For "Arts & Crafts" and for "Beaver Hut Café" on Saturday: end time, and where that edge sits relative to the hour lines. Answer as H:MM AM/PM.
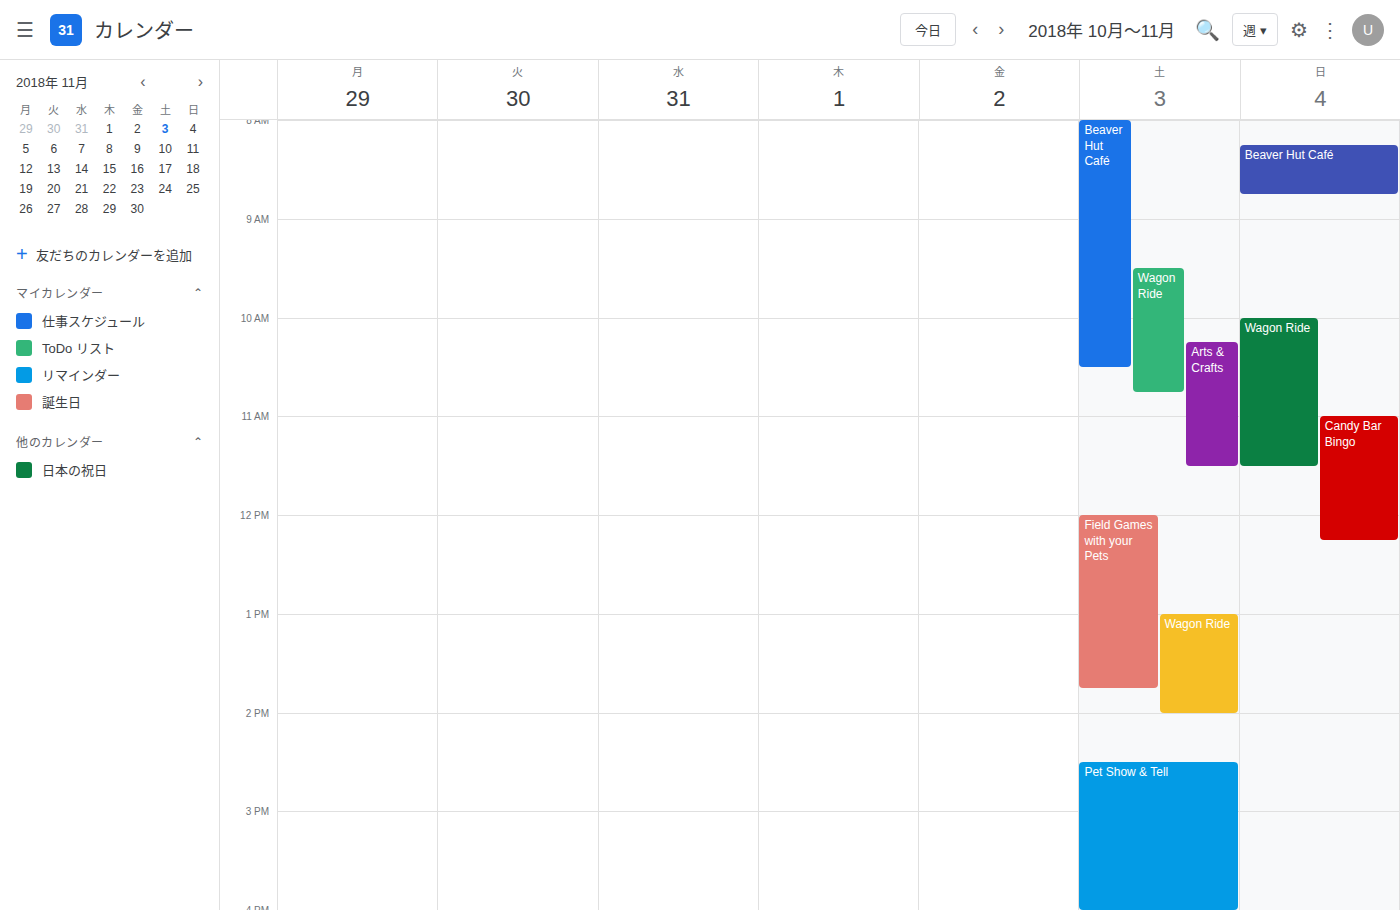
"Arts & Crafts": 11:30 AM, halfway between the 11 AM and 12 PM lines. "Beaver Hut Café": 10:30 AM, halfway between the 10 AM and 11 AM lines.